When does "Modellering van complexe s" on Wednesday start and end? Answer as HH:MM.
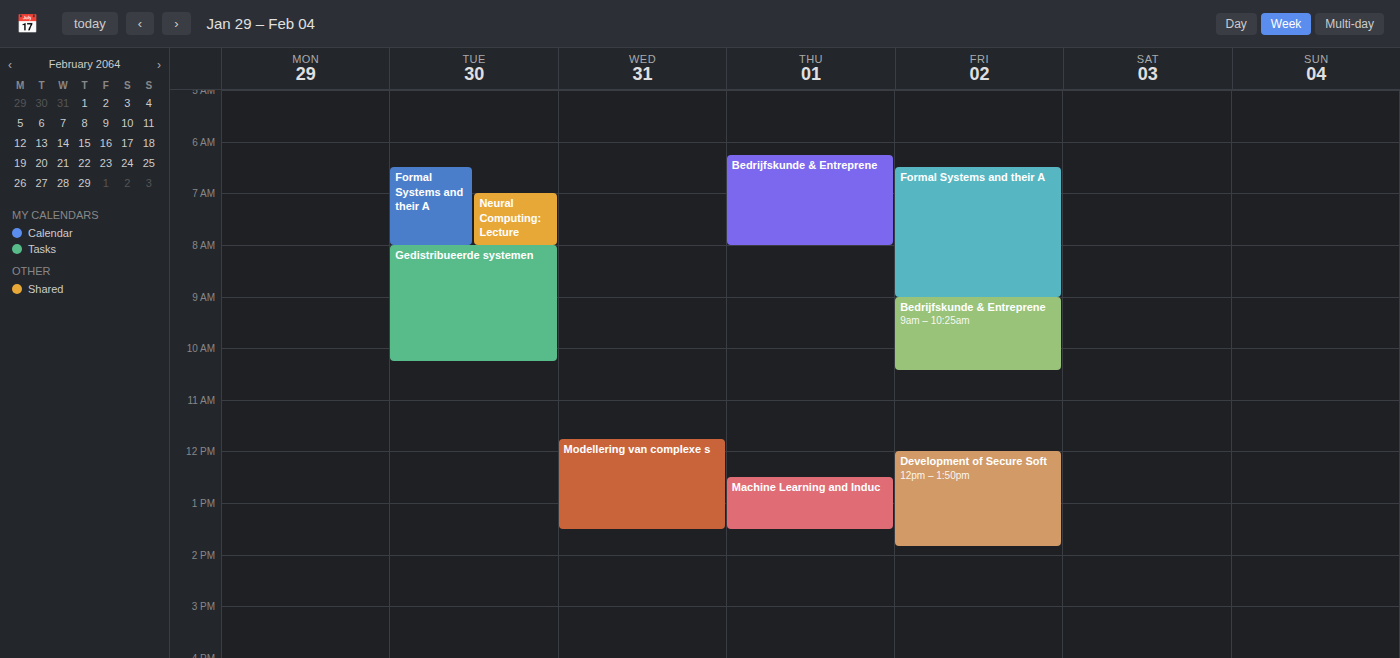
11:45 to 13:30